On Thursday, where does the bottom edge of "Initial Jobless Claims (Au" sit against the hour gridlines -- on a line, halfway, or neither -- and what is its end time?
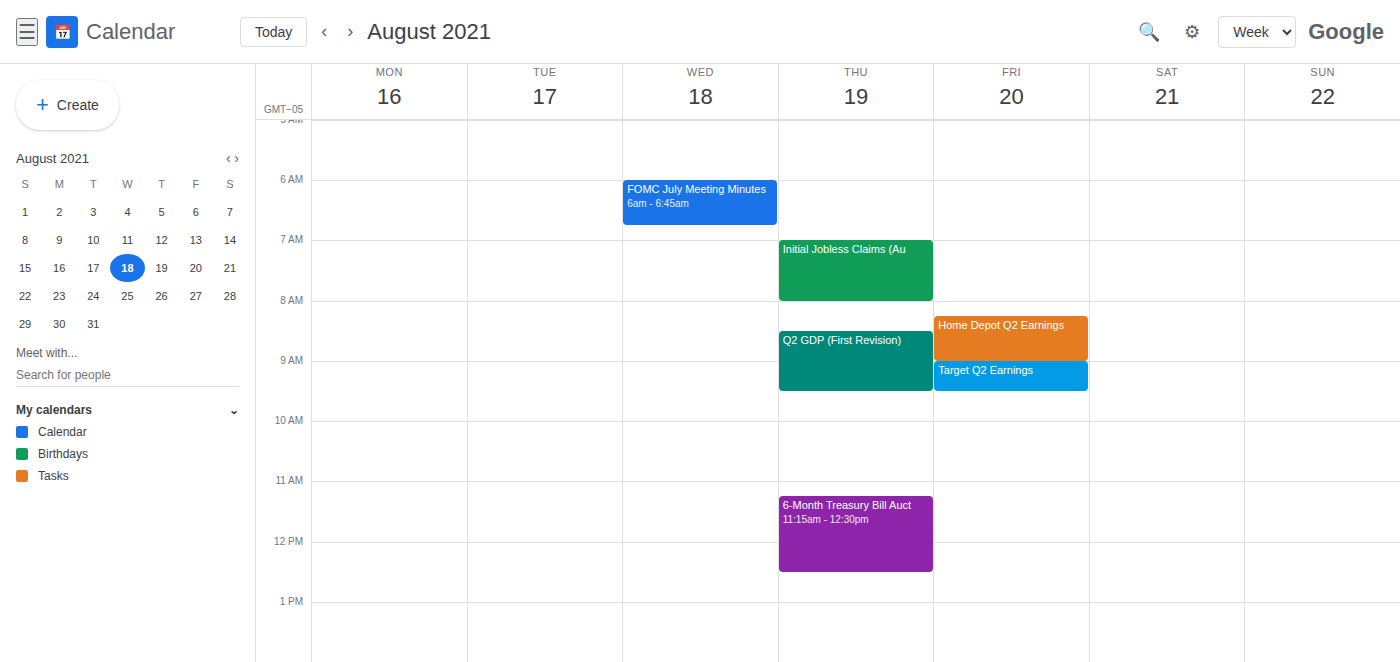
8:00 AM -- exactly on the 8 AM line.